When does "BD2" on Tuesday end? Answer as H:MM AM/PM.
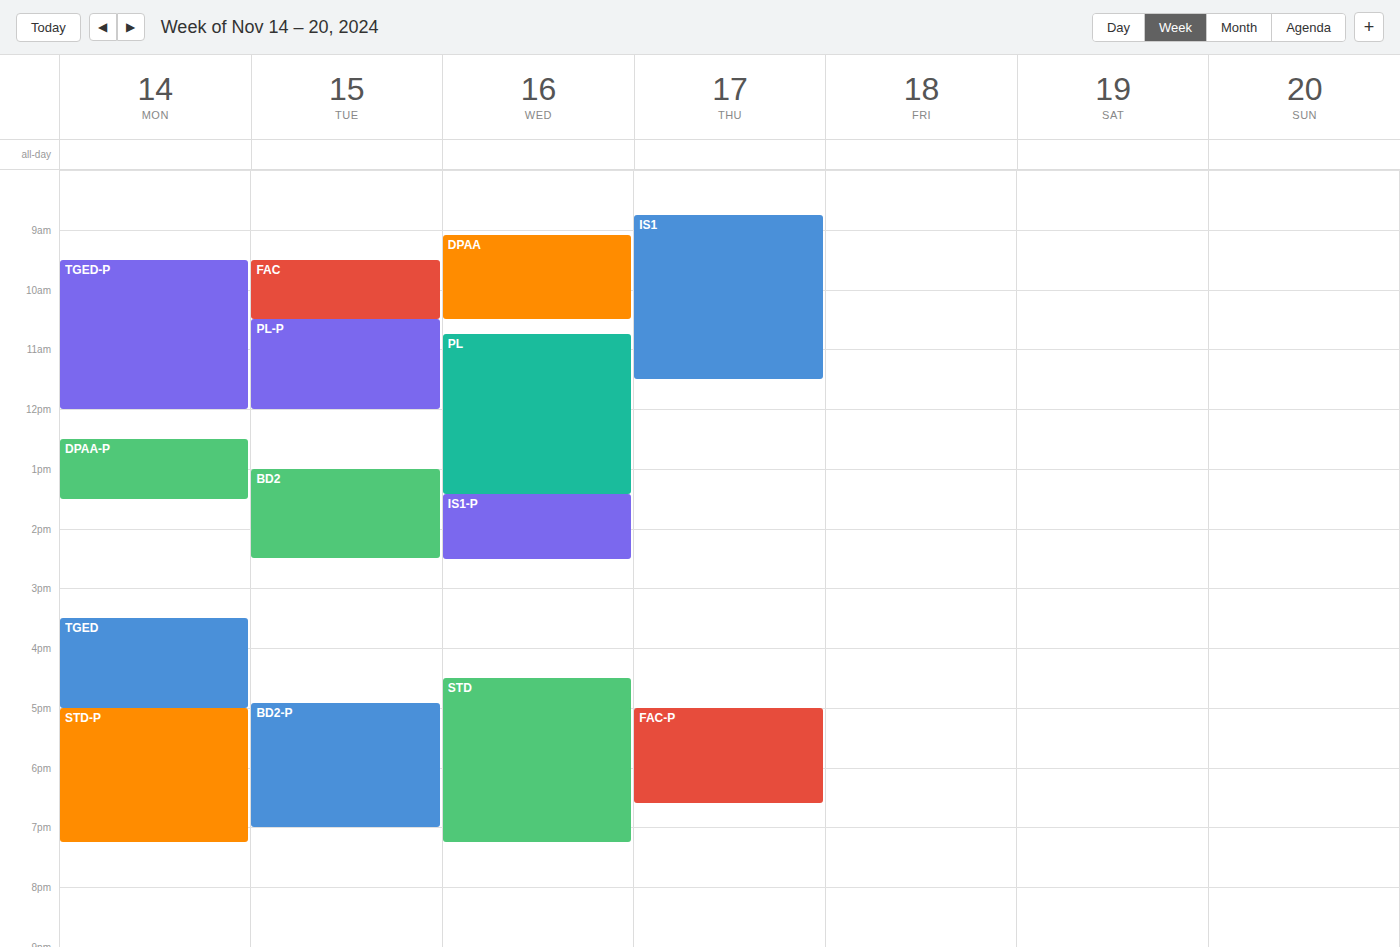
2:30 PM